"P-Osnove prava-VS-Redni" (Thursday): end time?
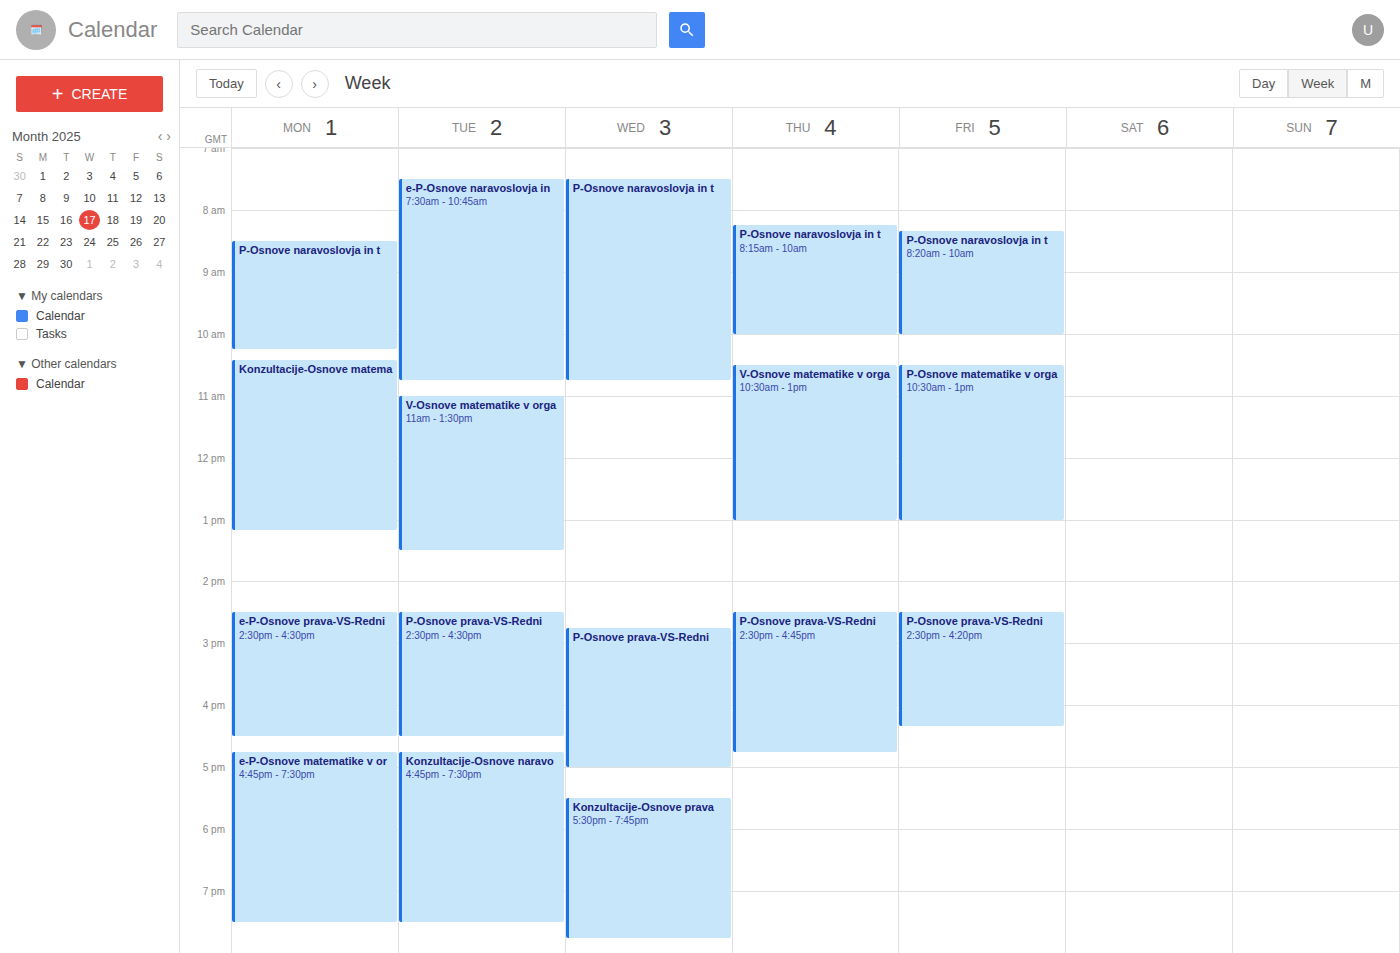
4:45 PM